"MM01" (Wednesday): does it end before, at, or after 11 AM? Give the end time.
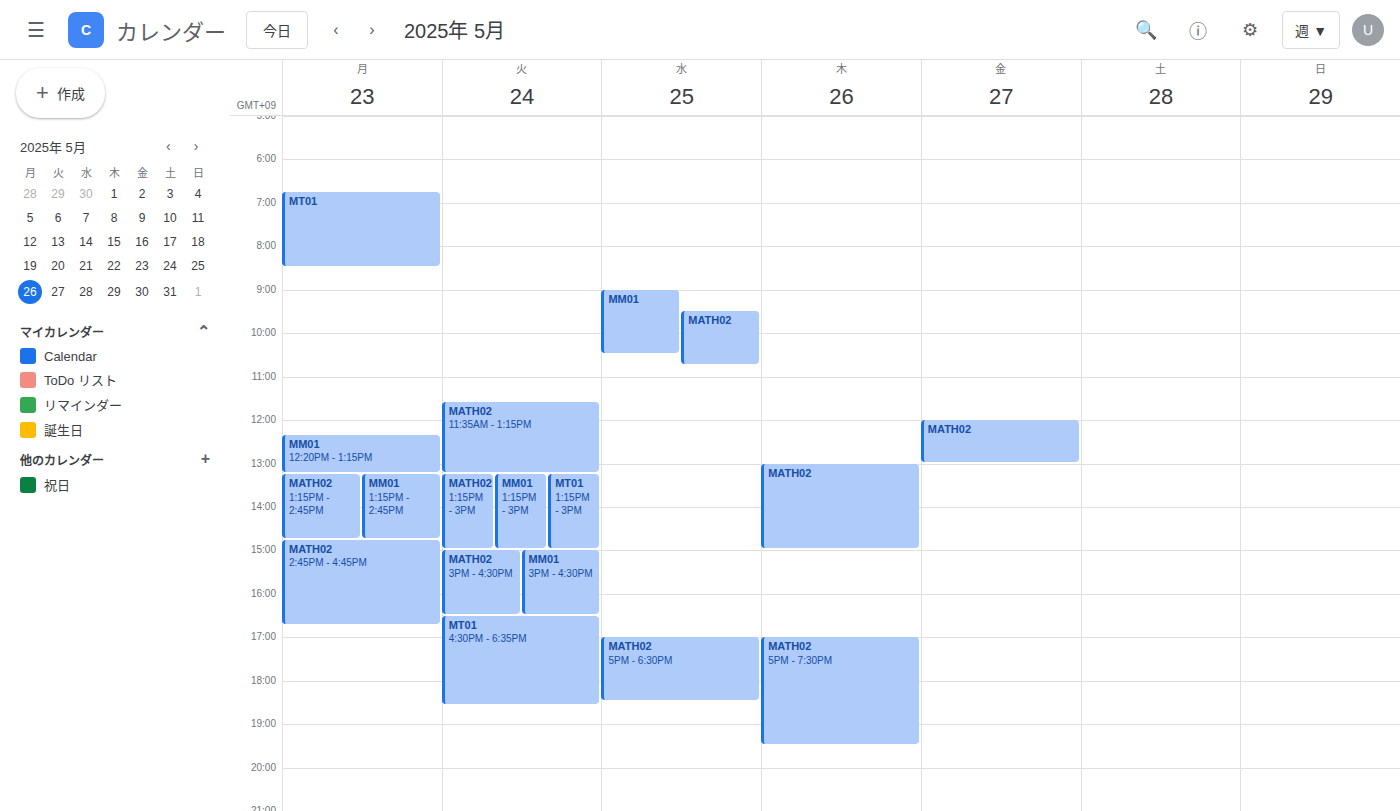
10:30 AM -- before 11 AM, 30 minutes above the 11 AM line.